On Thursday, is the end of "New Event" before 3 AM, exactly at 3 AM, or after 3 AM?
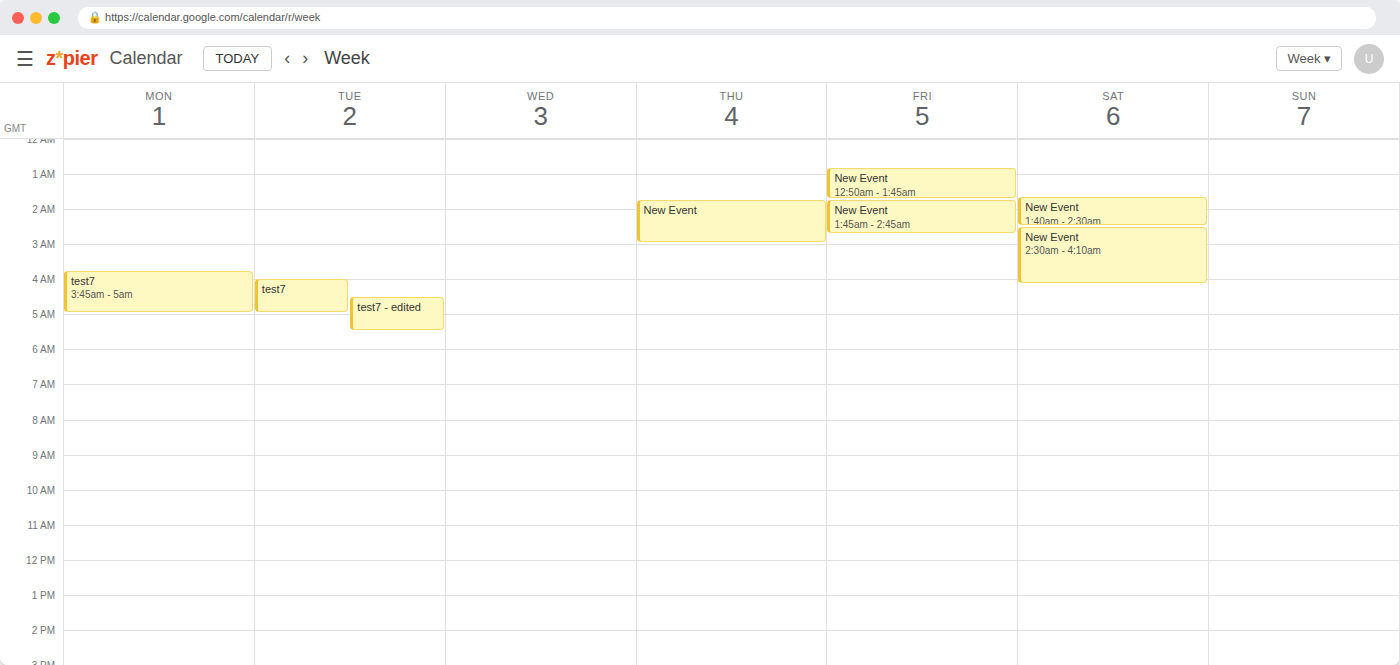
3:00 AM -- exactly at 3 AM, on the 3 AM line.